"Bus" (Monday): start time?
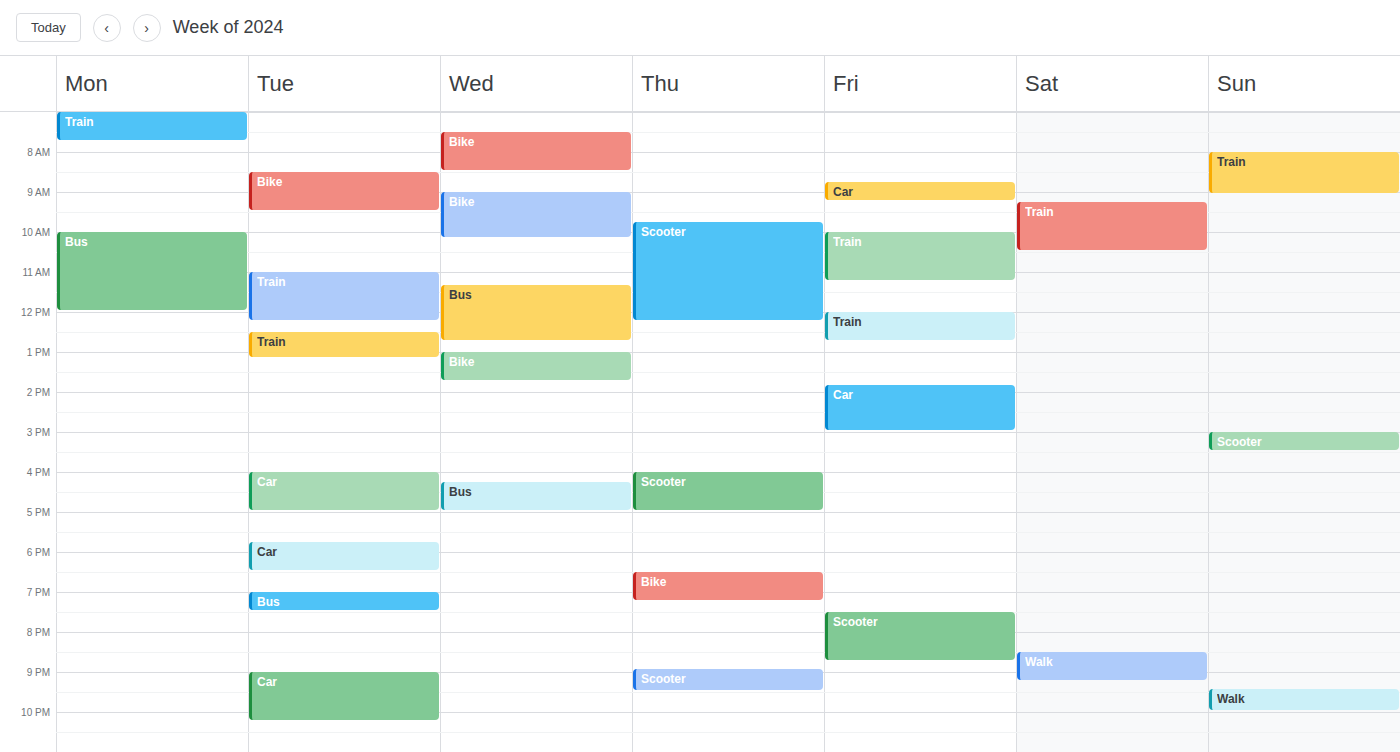
10:00 AM